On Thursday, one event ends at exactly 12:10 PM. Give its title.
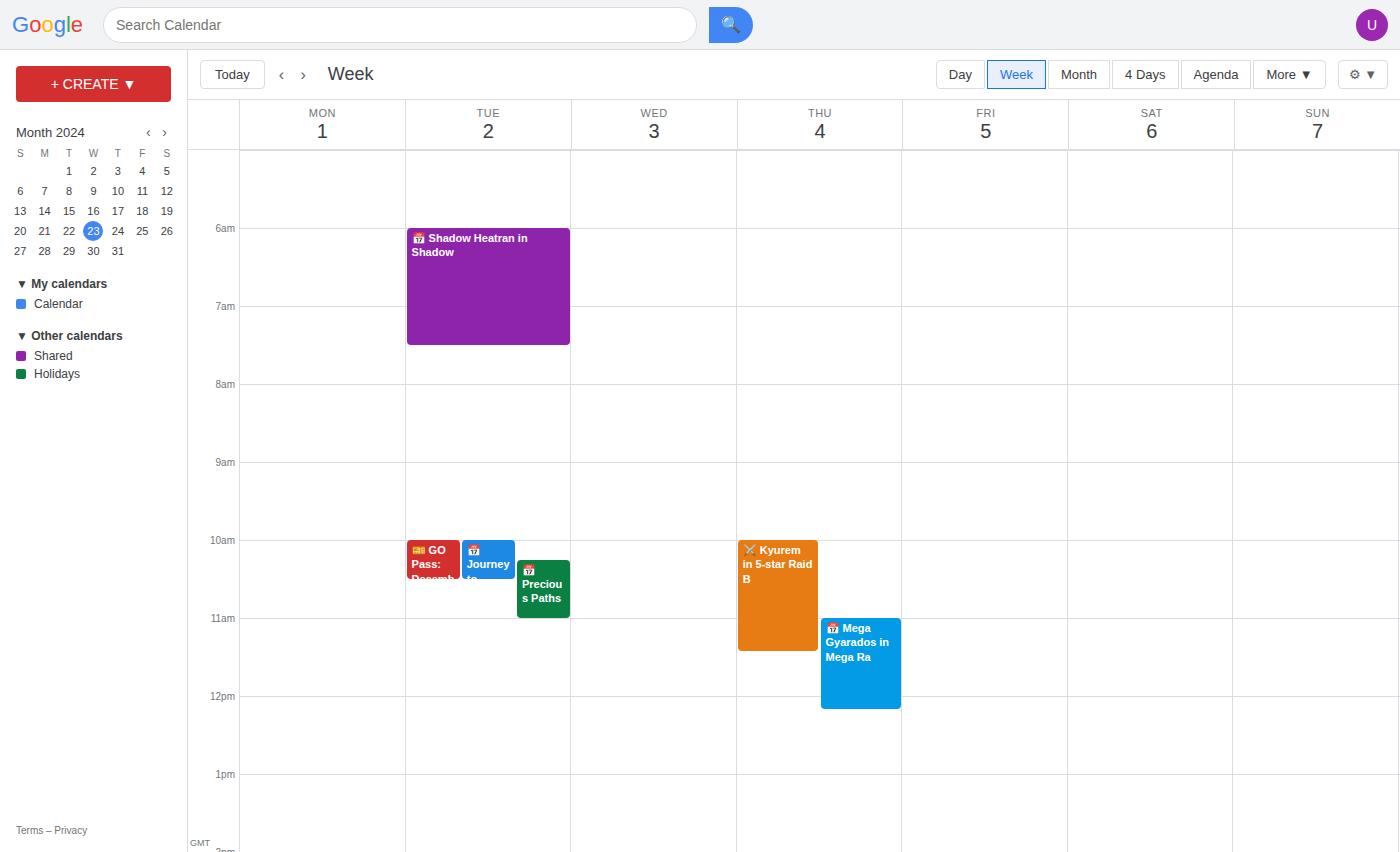
"📅 Mega Gyarados in Mega Ra"